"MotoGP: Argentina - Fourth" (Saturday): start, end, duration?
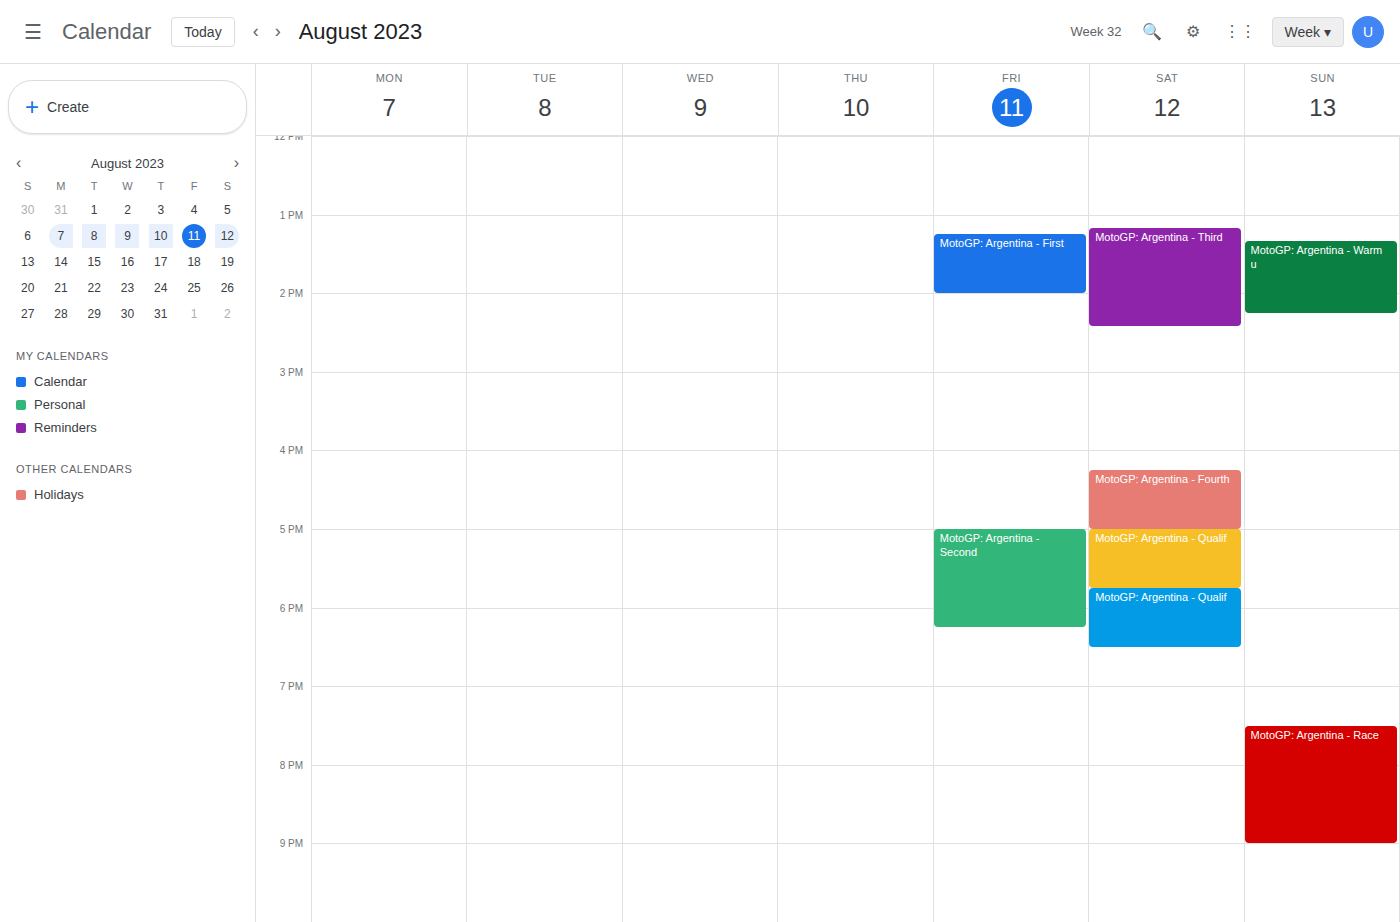
4:15 PM to 5:00 PM, 45 minutes